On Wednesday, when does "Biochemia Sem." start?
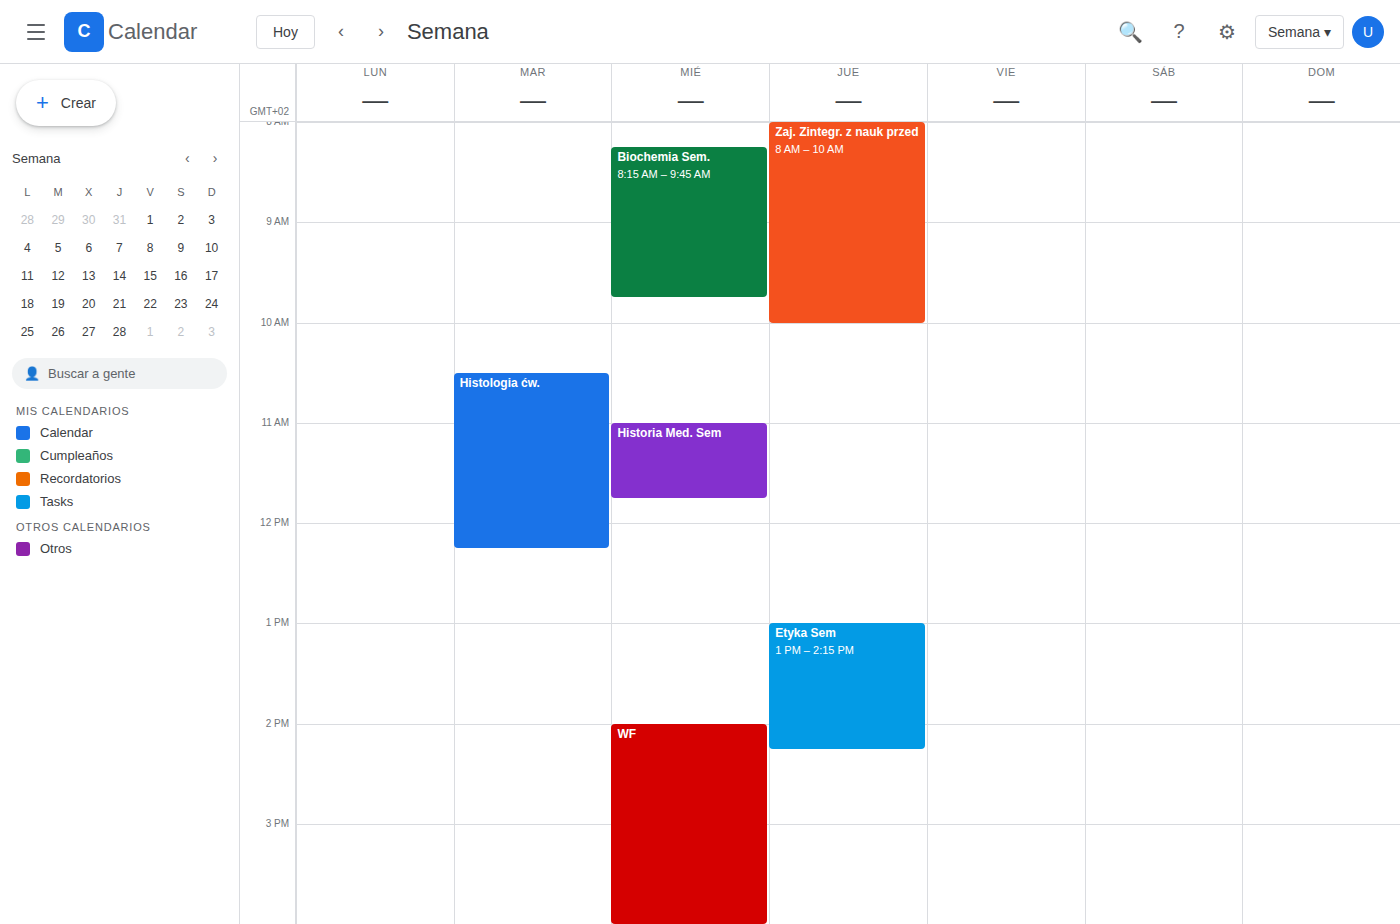
8:15 AM